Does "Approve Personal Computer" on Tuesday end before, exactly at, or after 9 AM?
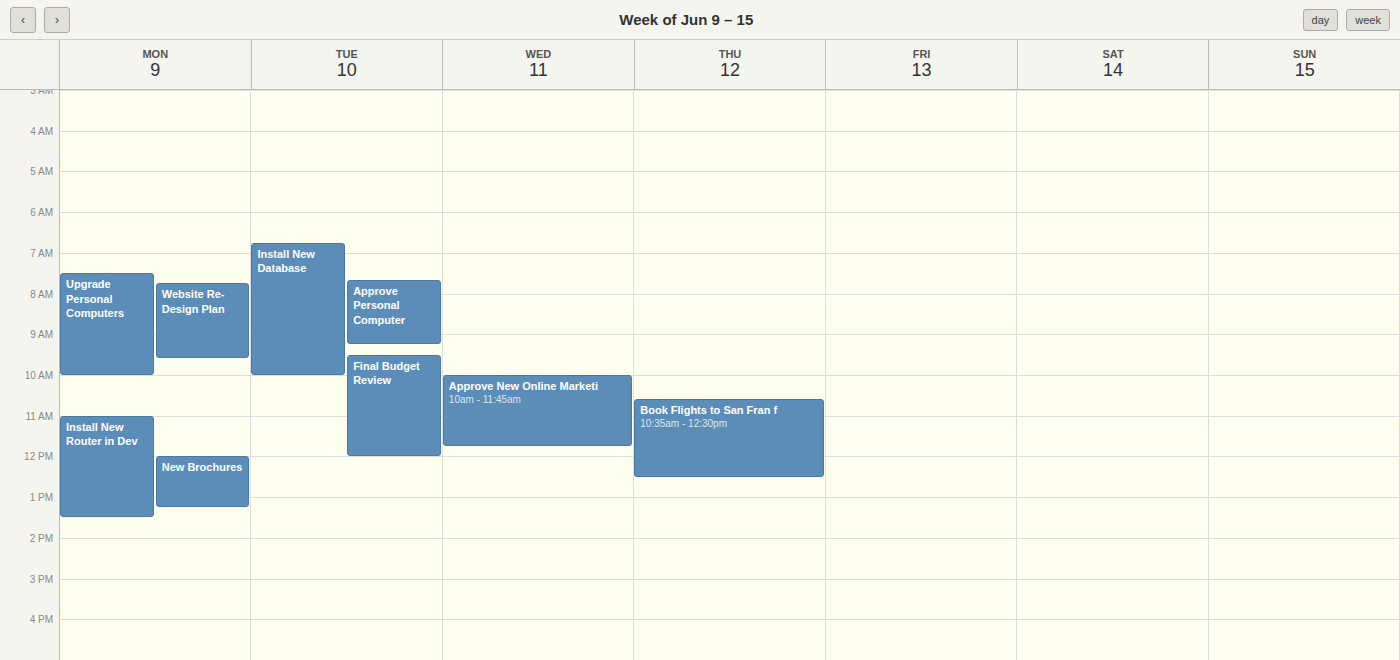
9:15 AM -- after 9 AM, 15 minutes below the 9 AM line.